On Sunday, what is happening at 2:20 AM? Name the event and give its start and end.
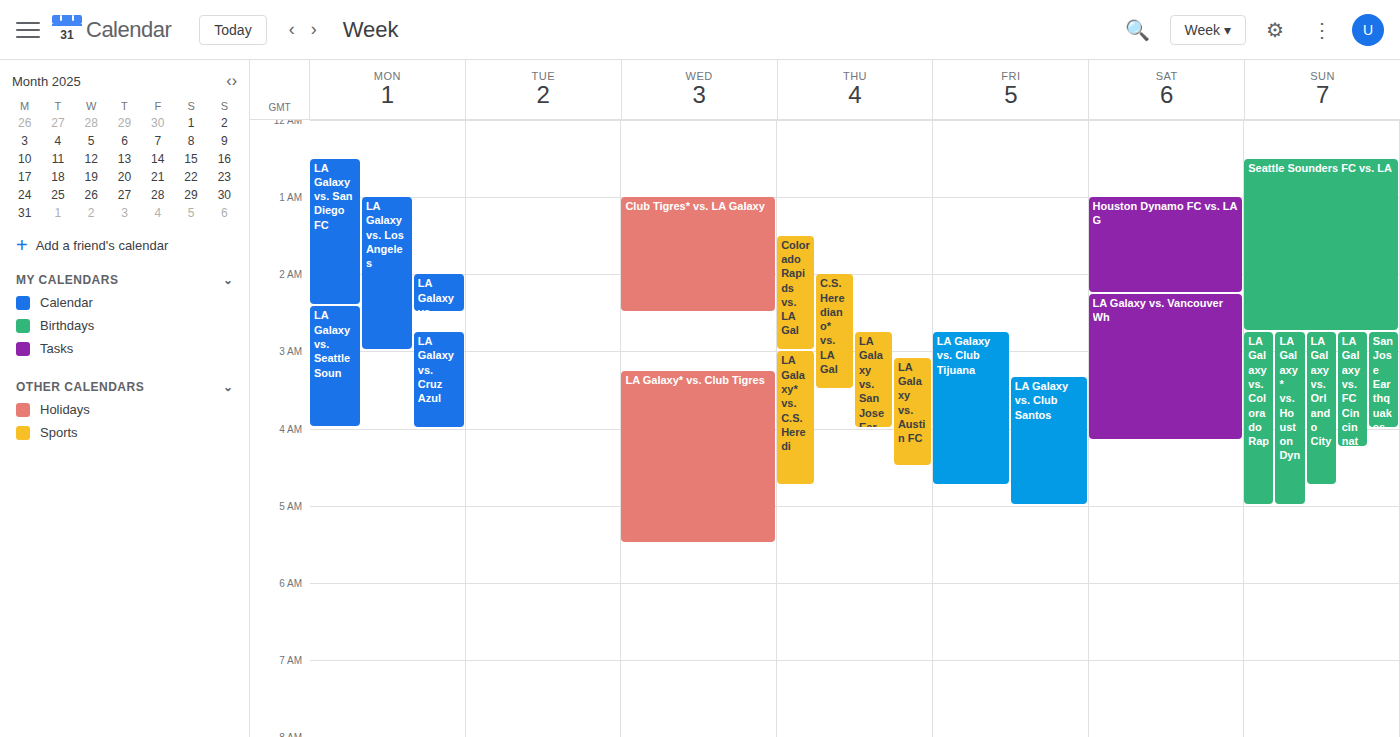
"Seattle Sounders FC vs. LA", 12:30 AM to 2:45 AM